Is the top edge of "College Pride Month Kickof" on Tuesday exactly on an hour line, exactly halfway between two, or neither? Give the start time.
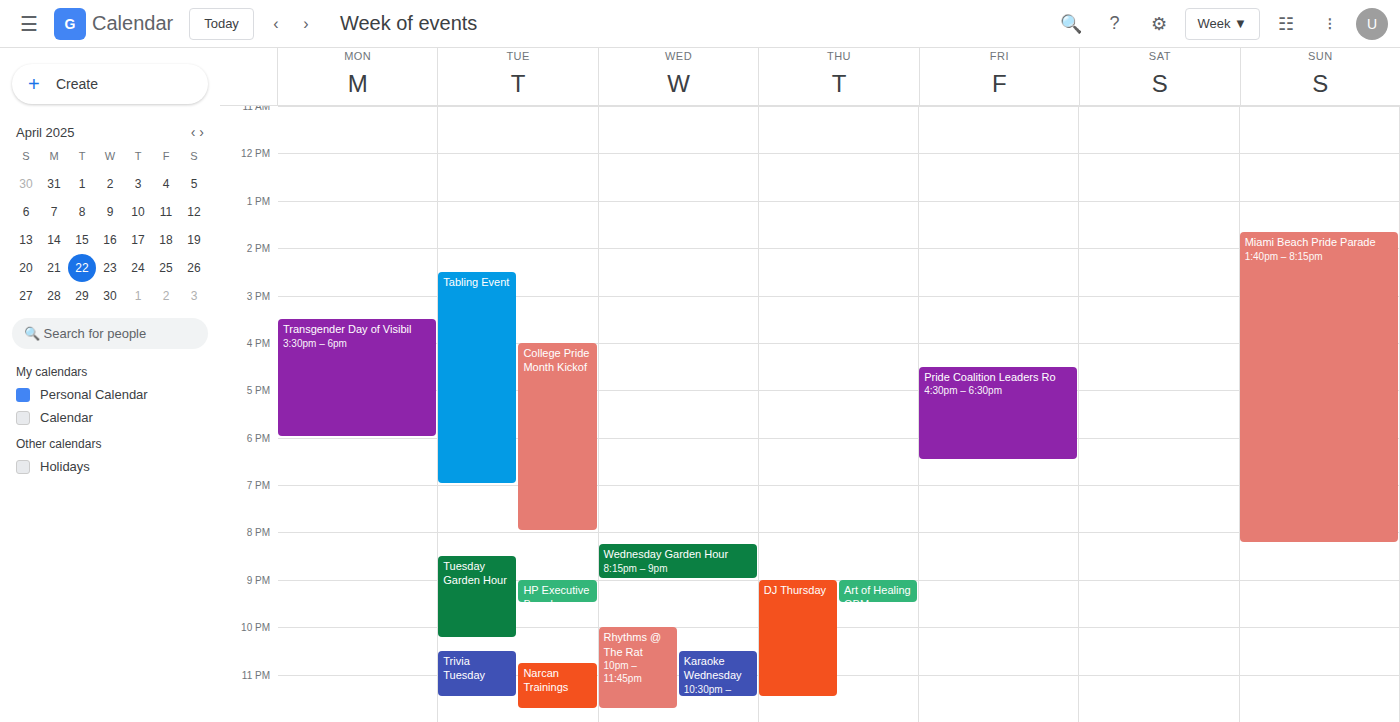
4:00 PM -- exactly on the 4 PM line.